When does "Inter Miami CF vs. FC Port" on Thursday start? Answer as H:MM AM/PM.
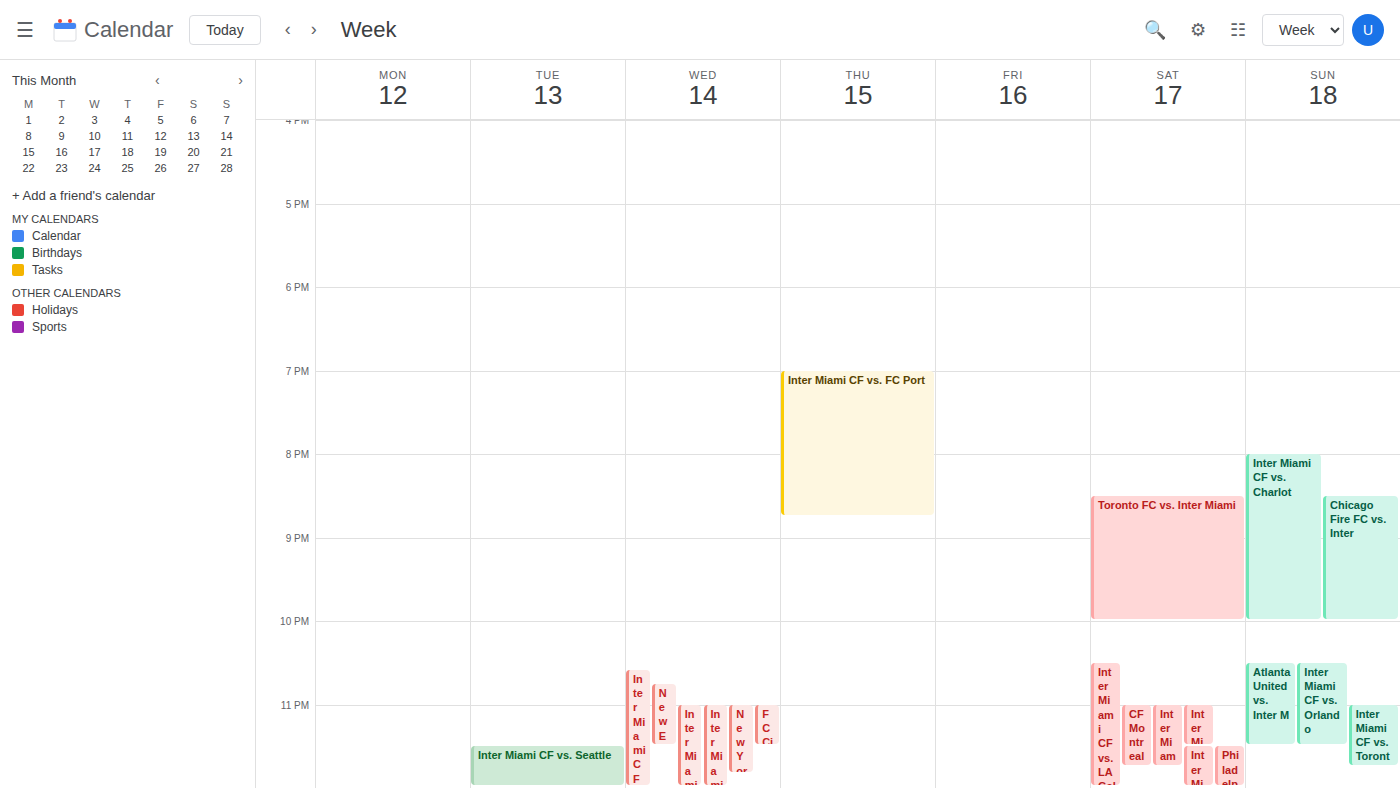
7:00 PM